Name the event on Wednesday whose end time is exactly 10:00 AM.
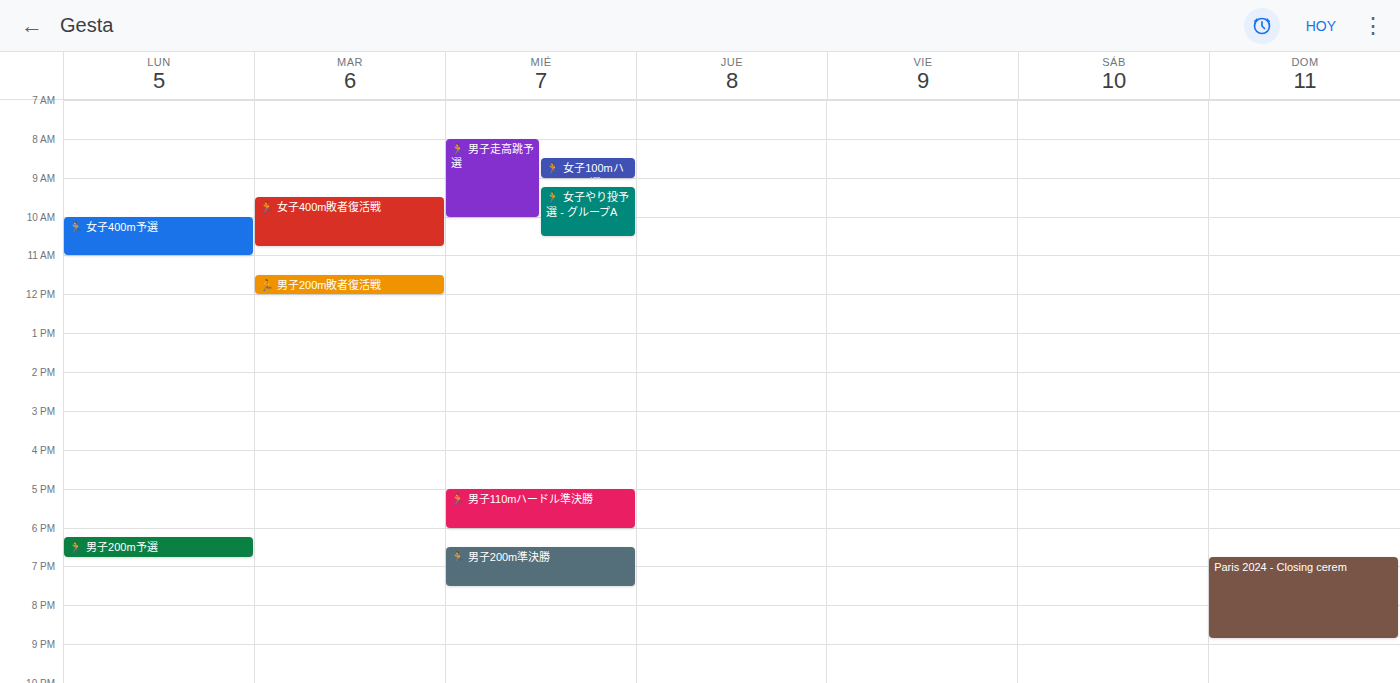
"🏃 男子走高跳予選"